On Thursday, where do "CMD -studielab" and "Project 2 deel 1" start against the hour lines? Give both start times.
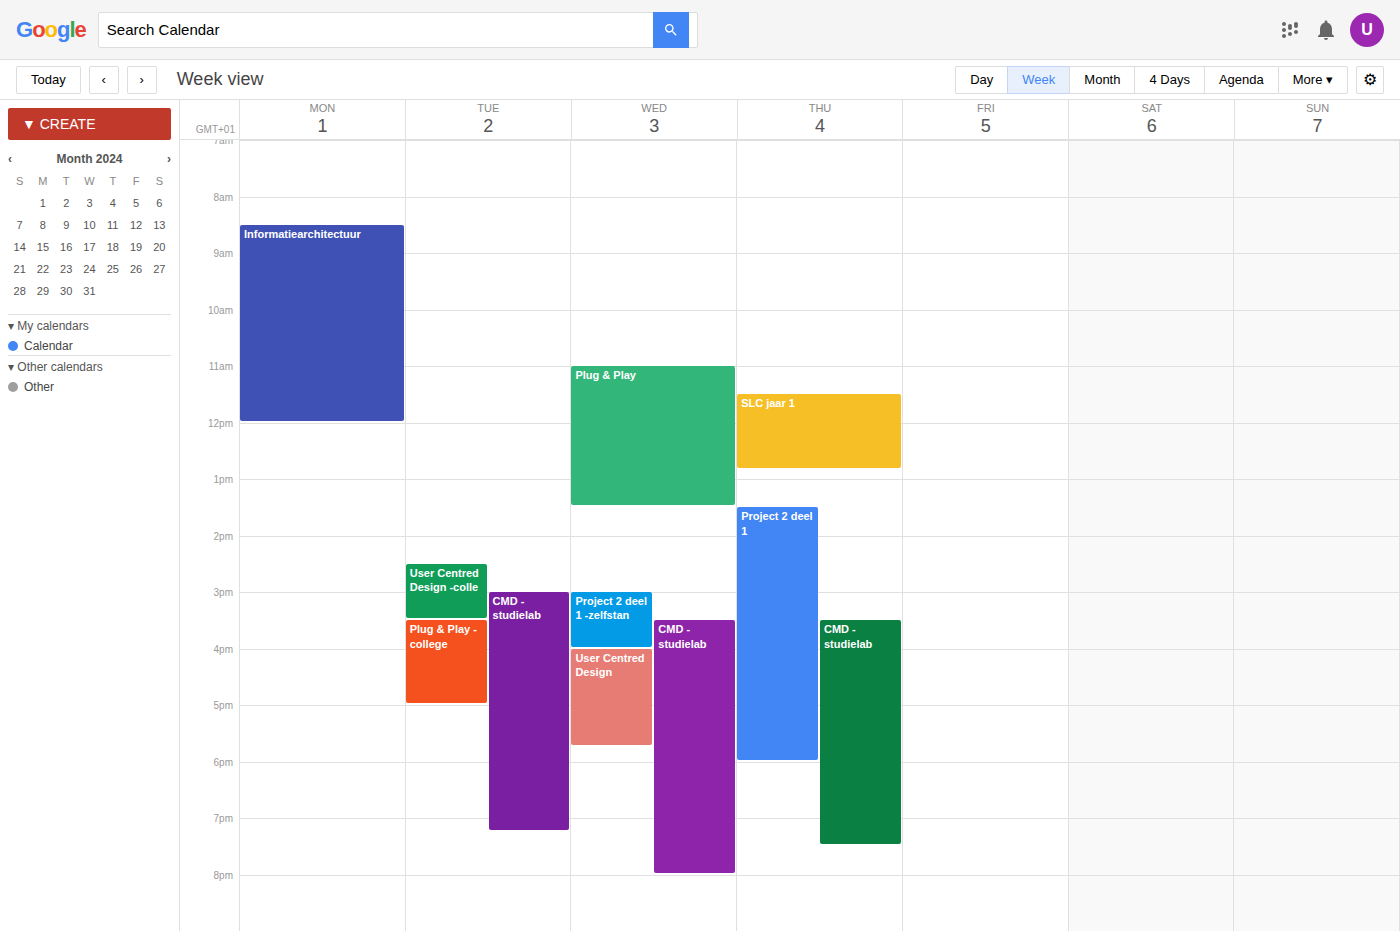
"CMD -studielab": 3:30 PM, halfway between the 3 PM and 4 PM lines. "Project 2 deel 1": 1:30 PM, halfway between the 1 PM and 2 PM lines.